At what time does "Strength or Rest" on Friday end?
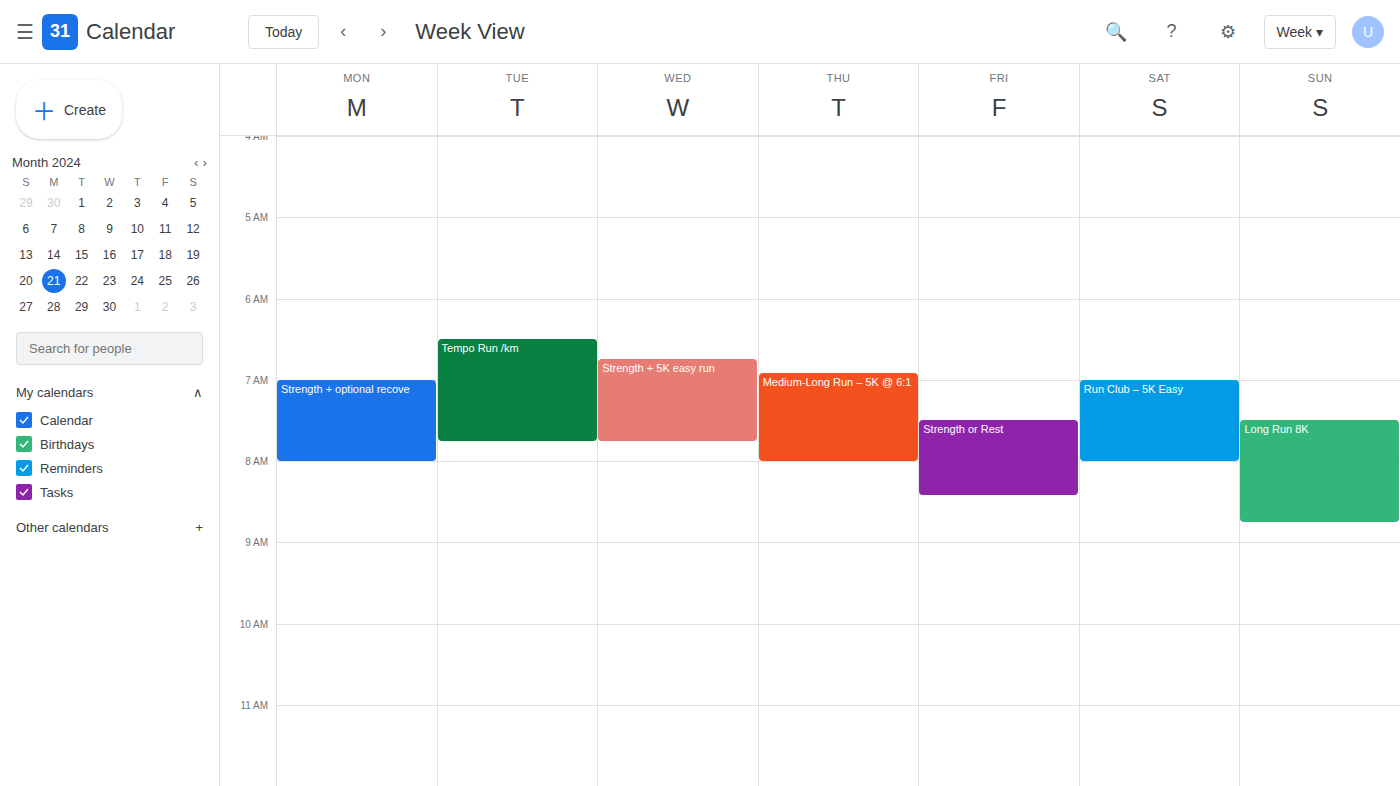
8:25 AM